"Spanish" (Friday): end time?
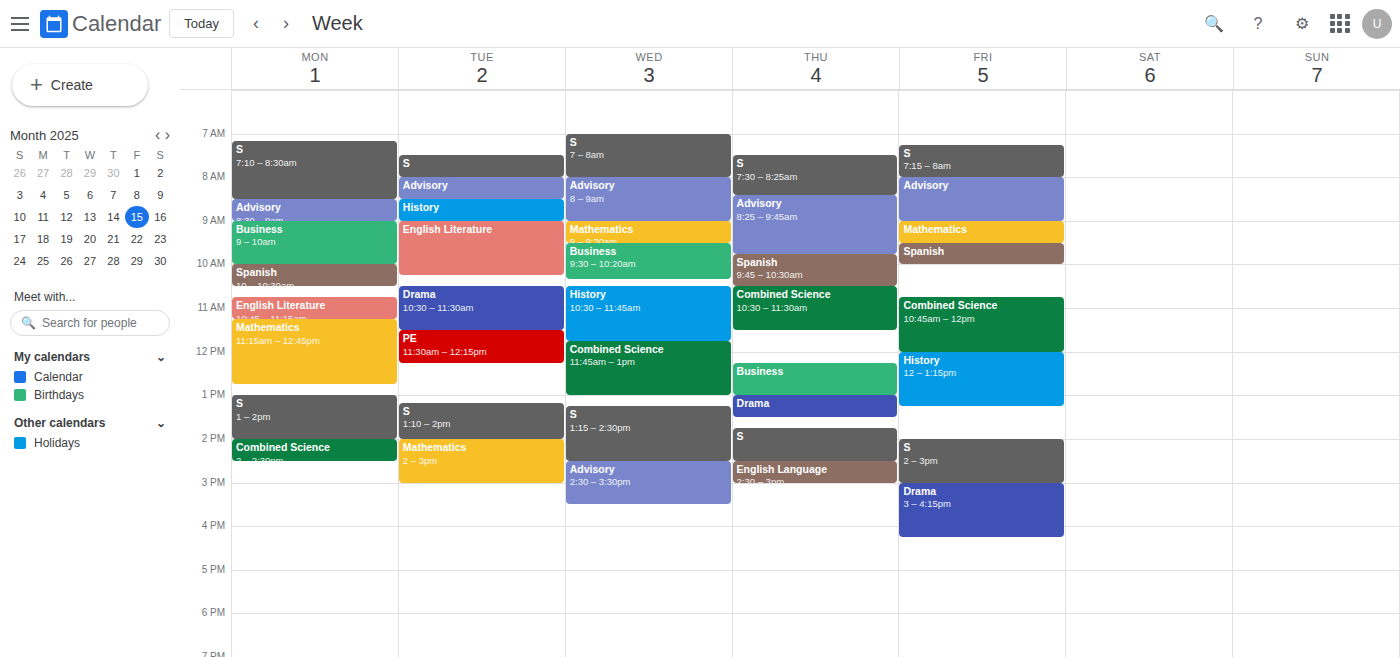
10:00 AM